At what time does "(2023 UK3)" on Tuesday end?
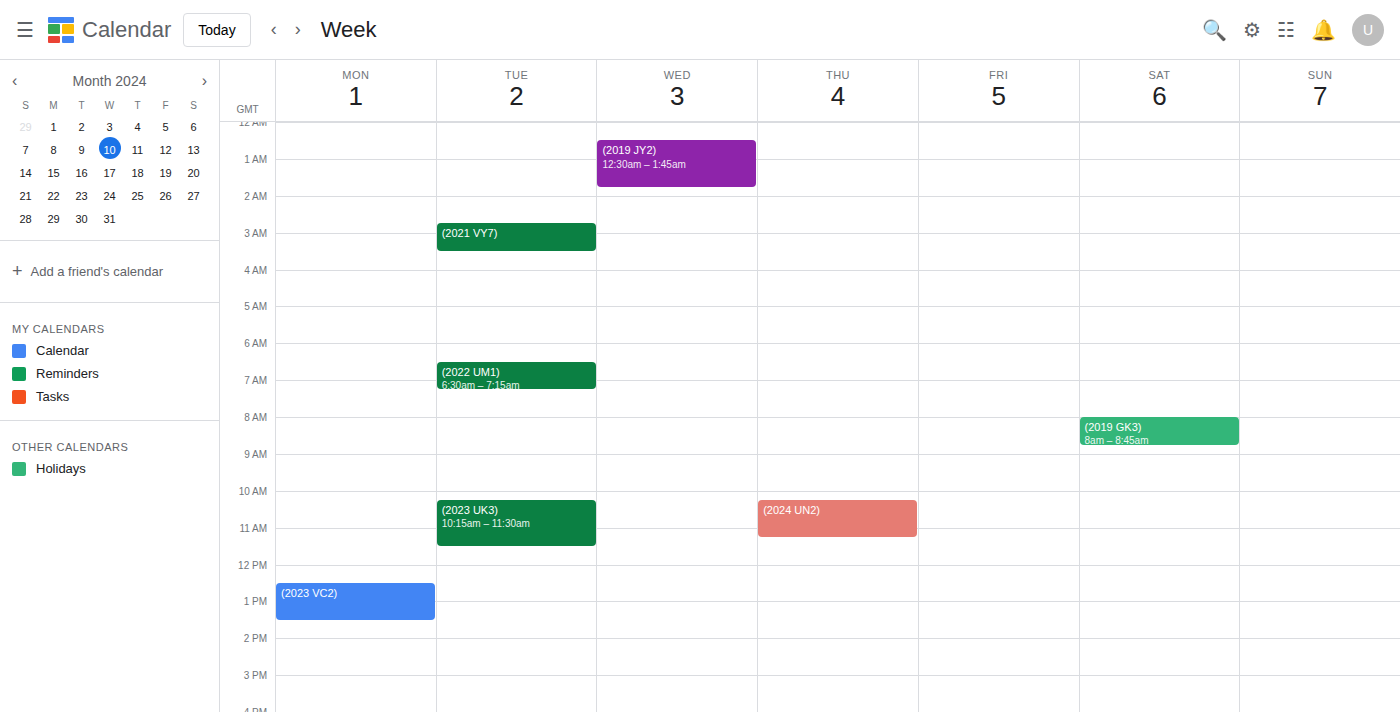
11:30 AM